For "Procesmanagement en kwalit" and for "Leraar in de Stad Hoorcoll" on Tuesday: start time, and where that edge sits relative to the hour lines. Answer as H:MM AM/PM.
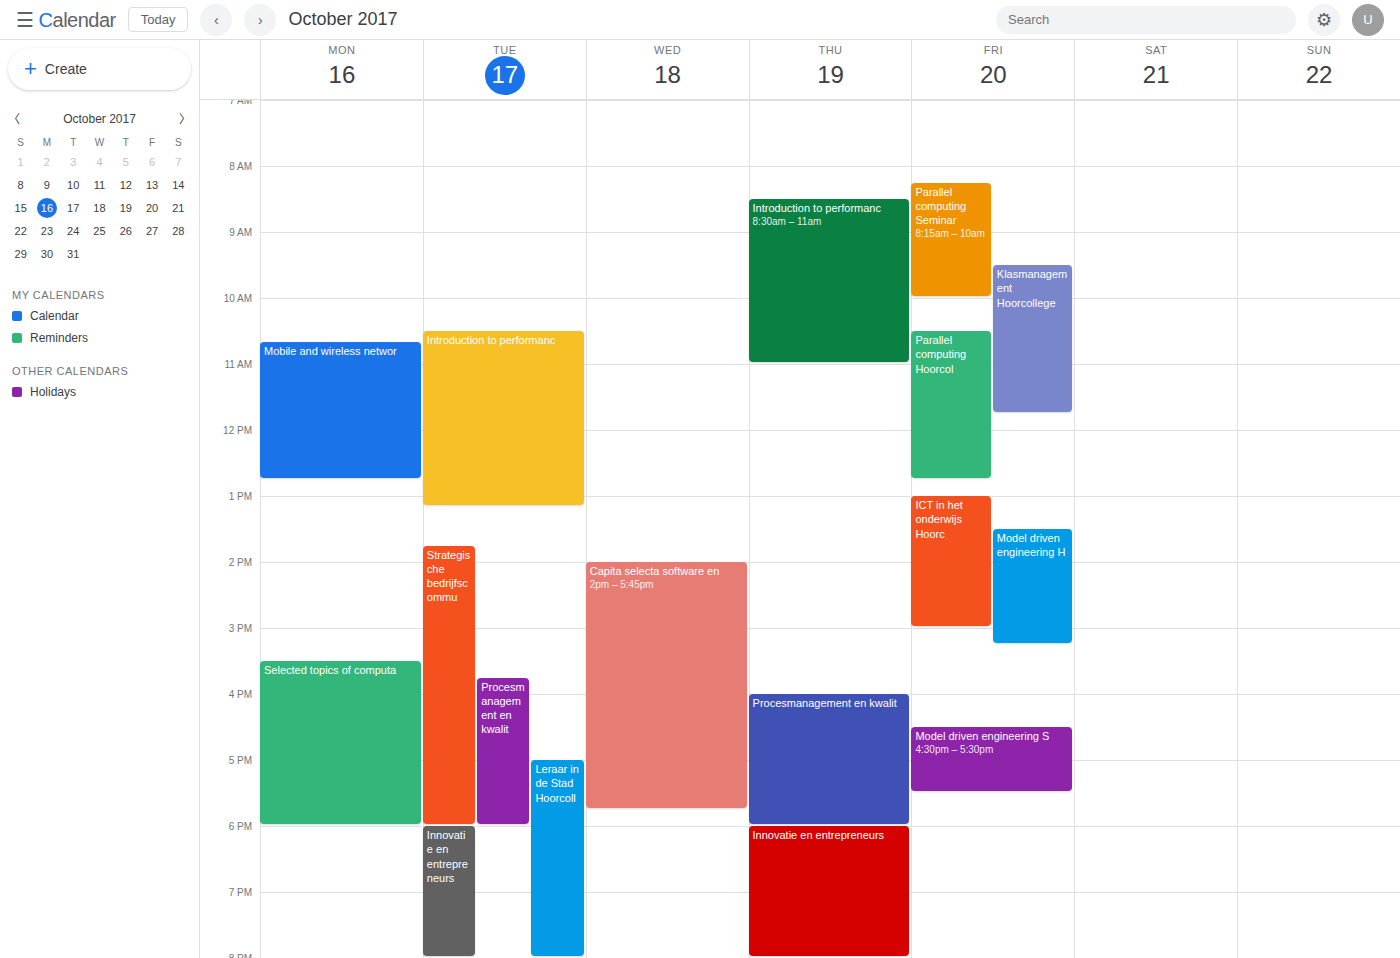
"Procesmanagement en kwalit": 3:45 PM, neither: three quarters of the way from the 3 PM line to the 4 PM line. "Leraar in de Stad Hoorcoll": 5:00 PM, exactly on the 5 PM line.